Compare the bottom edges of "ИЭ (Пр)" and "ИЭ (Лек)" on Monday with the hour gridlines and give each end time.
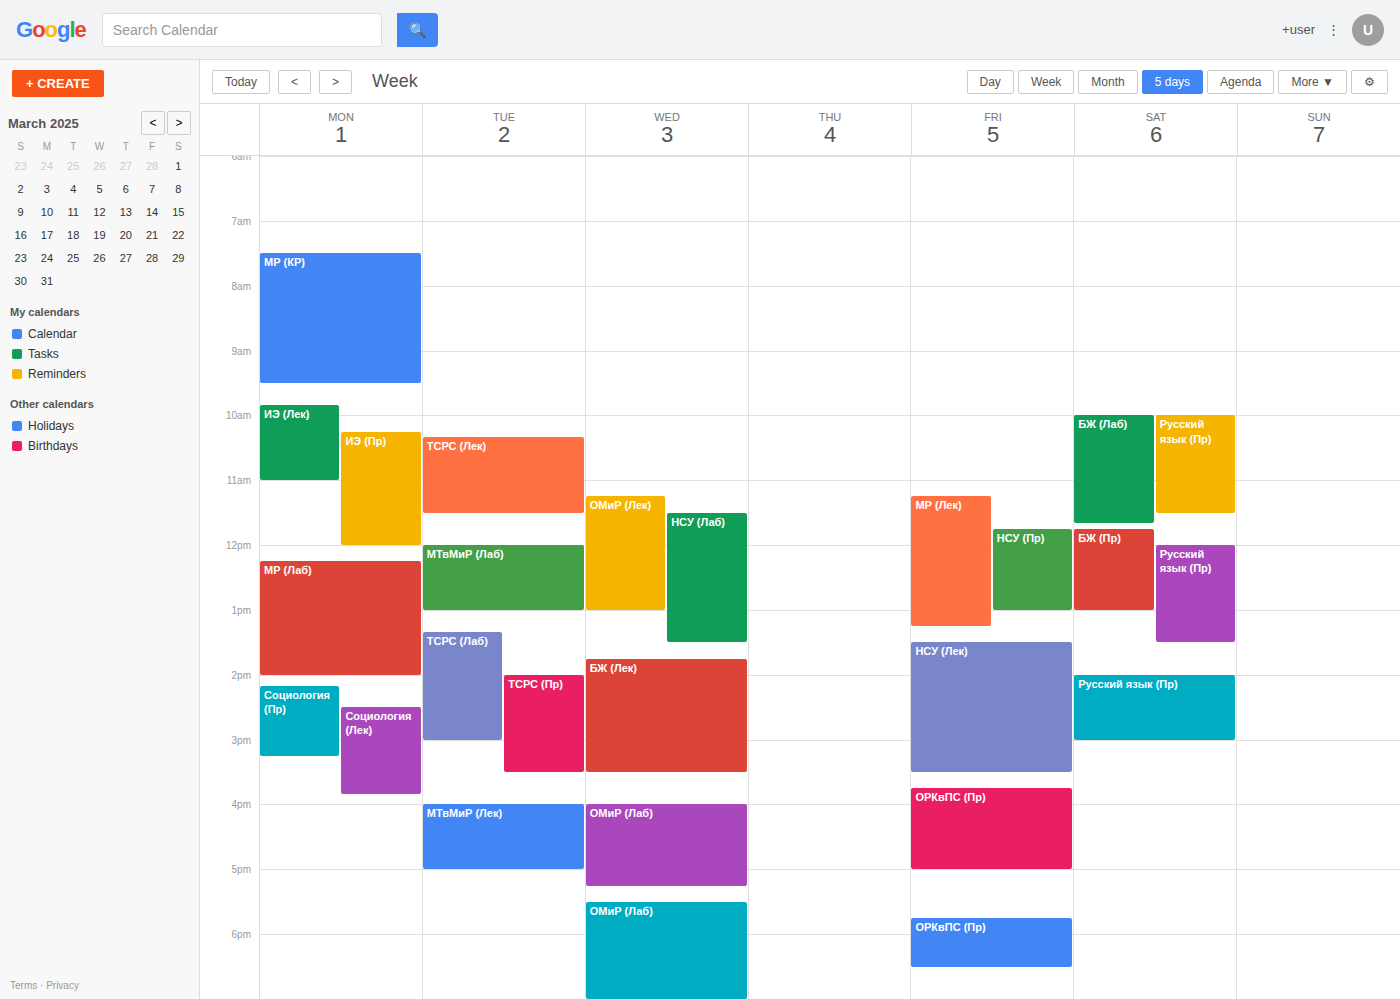
"ИЭ (Пр)": 12:00 PM, exactly on the 12 PM line. "ИЭ (Лек)": 11:00 AM, exactly on the 11 AM line.